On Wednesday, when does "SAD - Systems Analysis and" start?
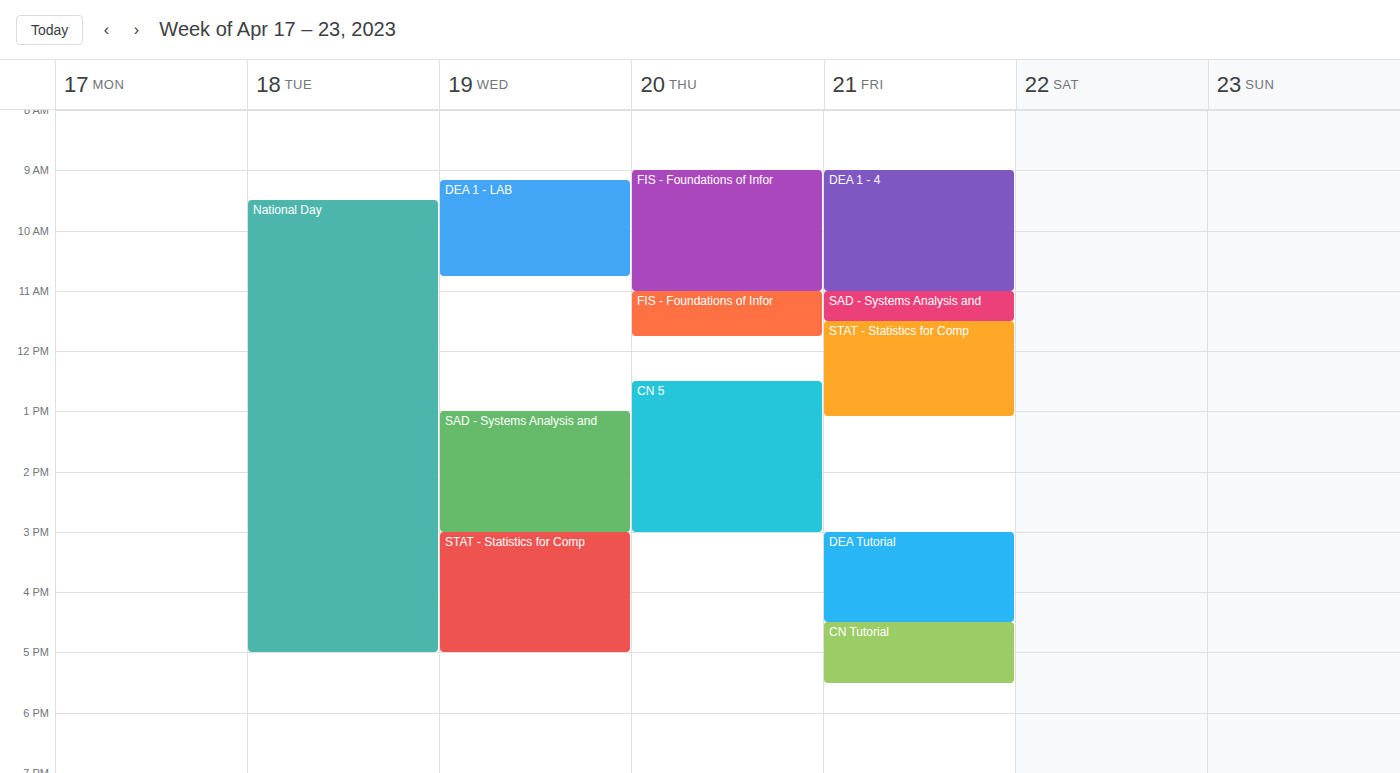
1:00 PM